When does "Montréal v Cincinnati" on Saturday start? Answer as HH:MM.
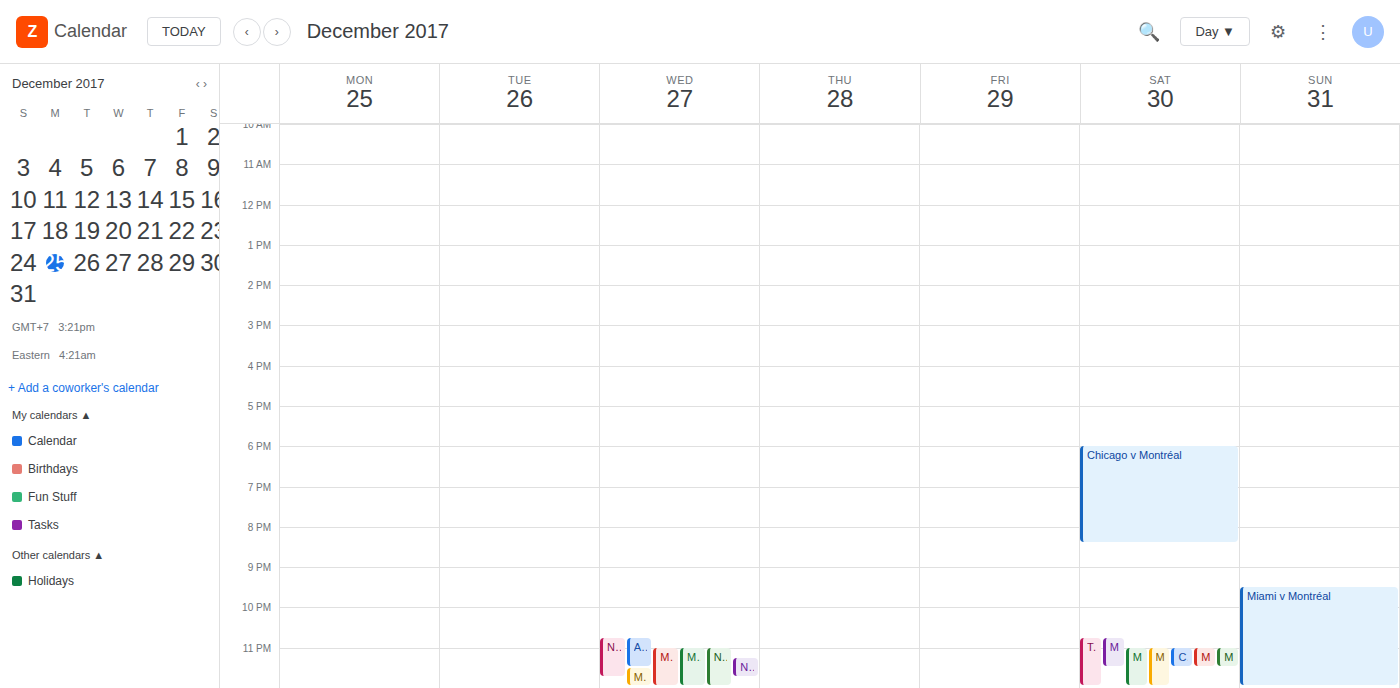
23:00